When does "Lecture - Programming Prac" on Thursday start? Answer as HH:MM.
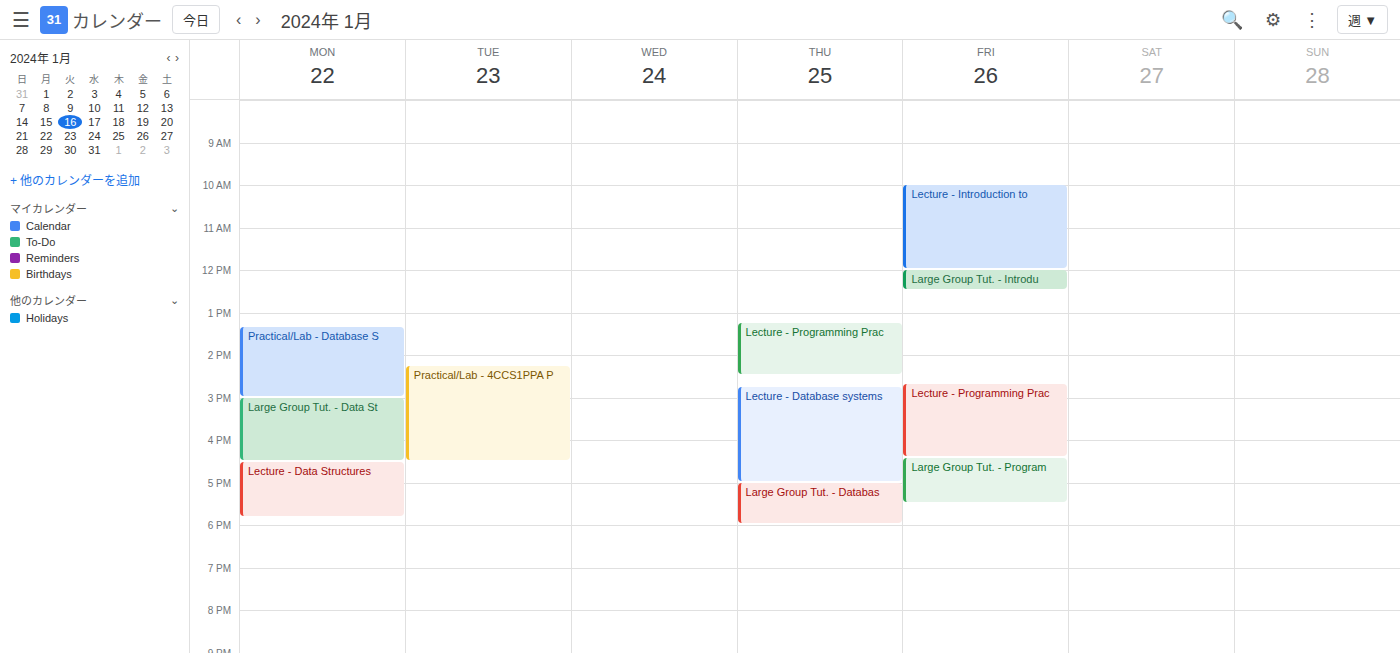
13:15